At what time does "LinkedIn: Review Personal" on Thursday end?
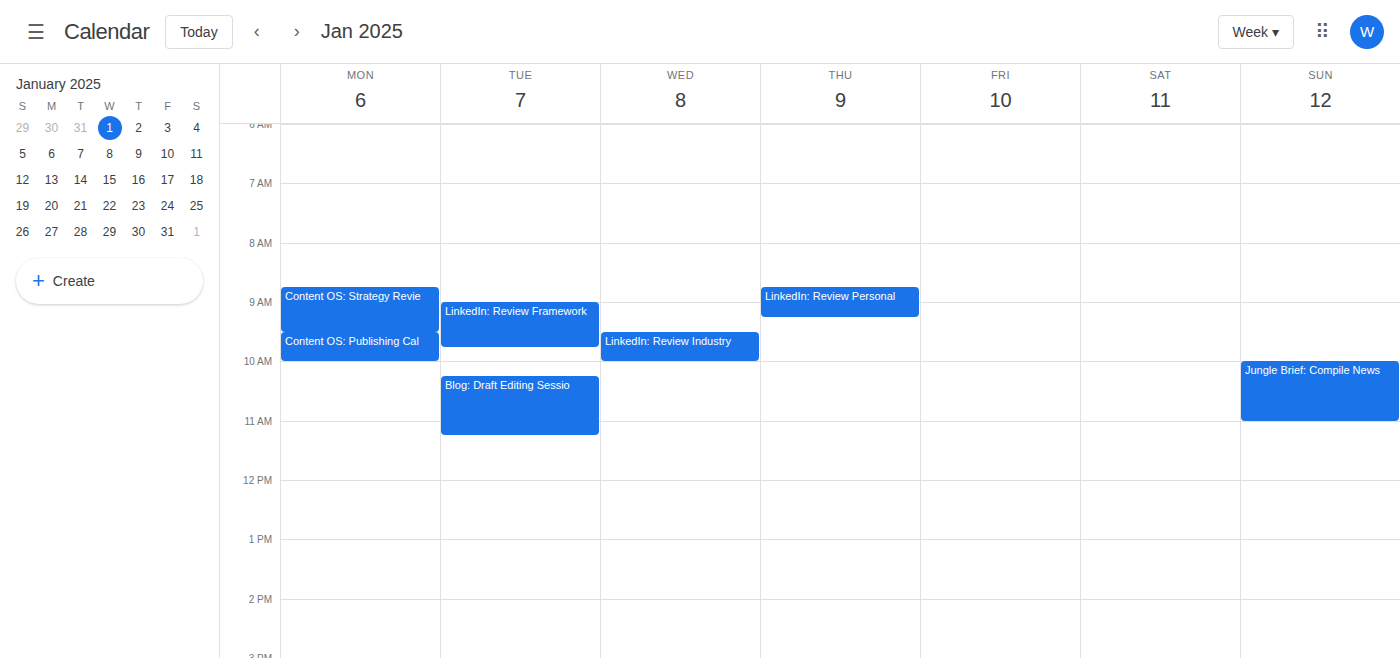
9:15 AM